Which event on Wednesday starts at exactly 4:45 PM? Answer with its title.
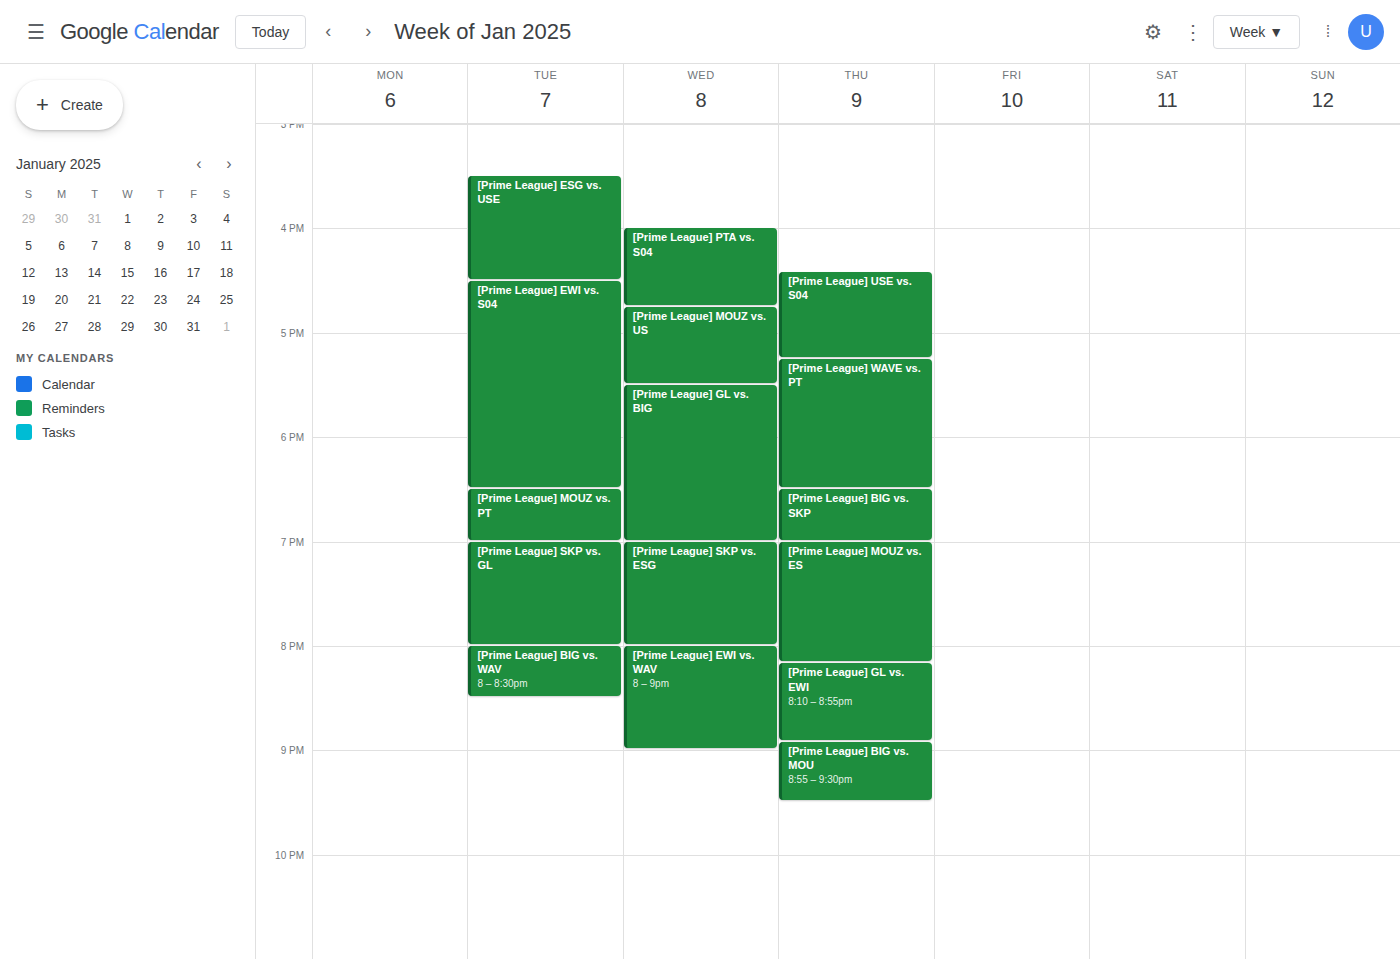
"[Prime League] MOUZ vs. US"